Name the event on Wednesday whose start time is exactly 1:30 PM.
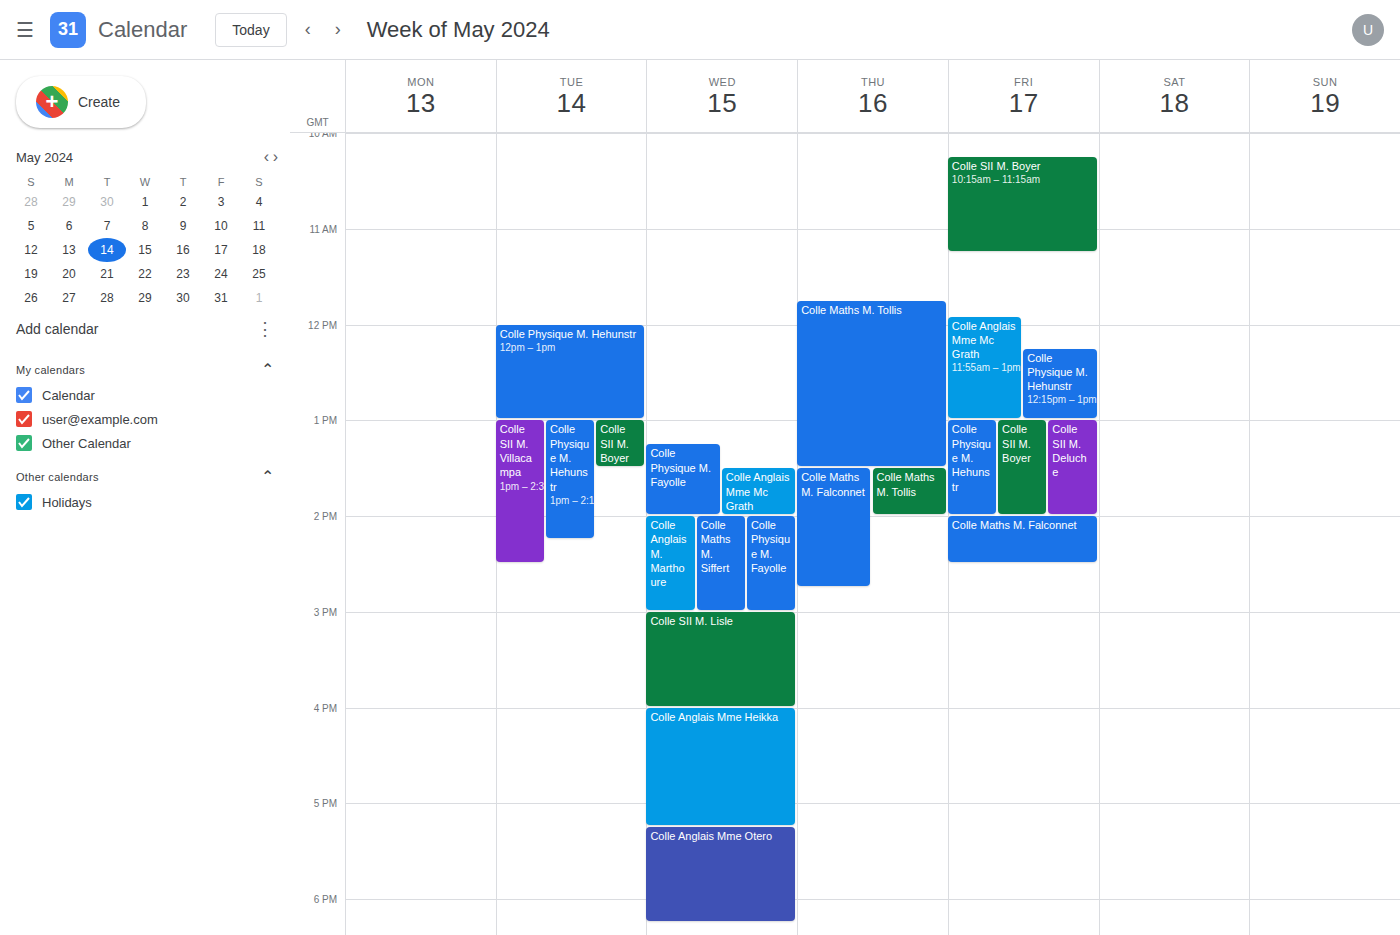
"Colle Anglais Mme Mc Grath"